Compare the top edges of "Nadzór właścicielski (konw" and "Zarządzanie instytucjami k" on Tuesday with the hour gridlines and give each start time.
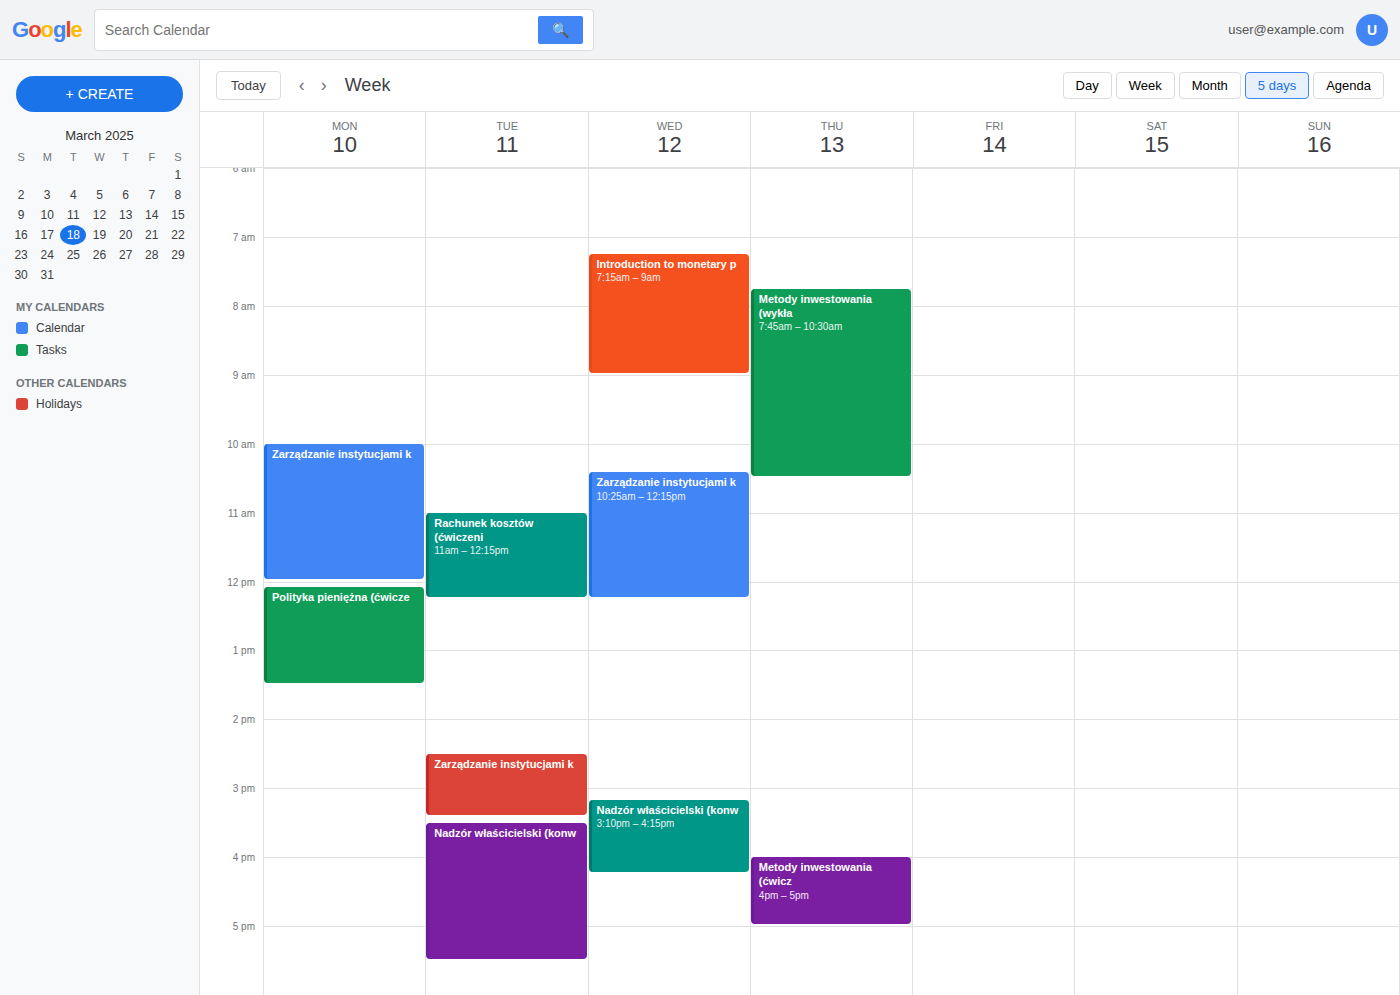
"Nadzór właścicielski (konw": 3:30 PM, halfway between the 3 PM and 4 PM lines. "Zarządzanie instytucjami k": 2:30 PM, halfway between the 2 PM and 3 PM lines.